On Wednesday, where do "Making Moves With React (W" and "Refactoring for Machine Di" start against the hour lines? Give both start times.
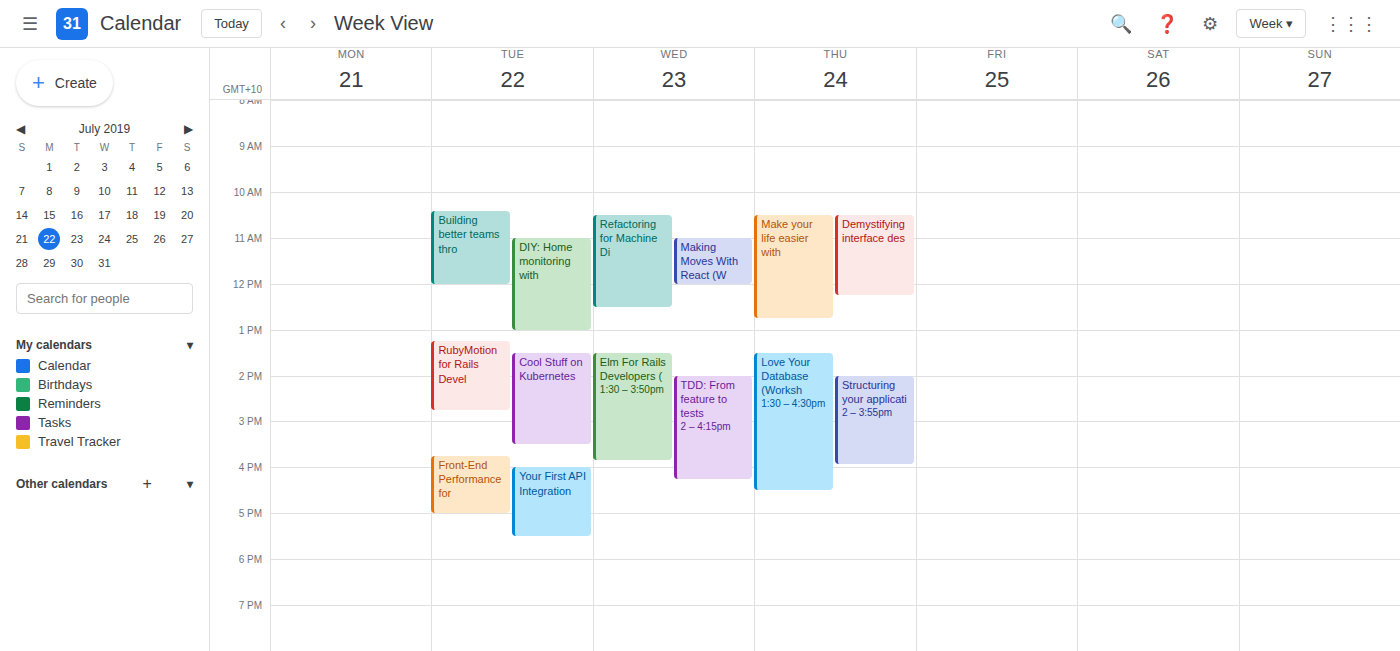
"Making Moves With React (W": 11:00 AM, exactly on the 11 AM line. "Refactoring for Machine Di": 10:30 AM, halfway between the 10 AM and 11 AM lines.